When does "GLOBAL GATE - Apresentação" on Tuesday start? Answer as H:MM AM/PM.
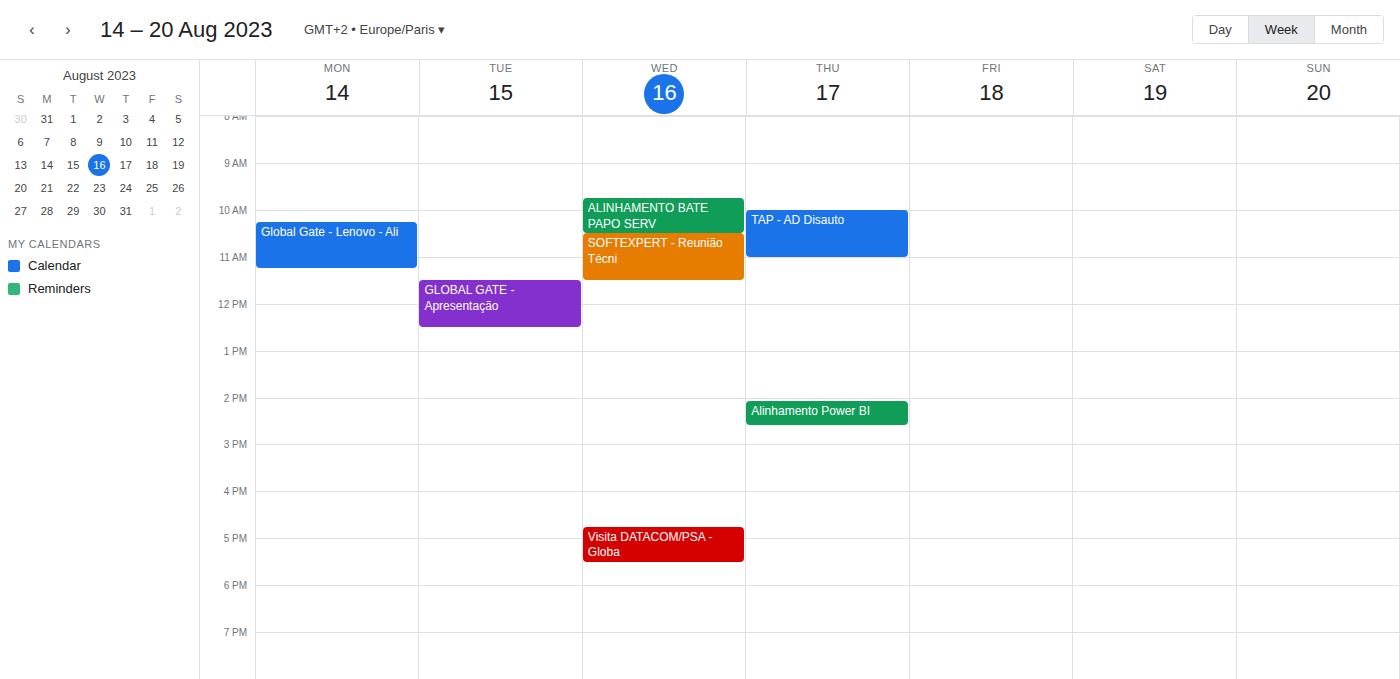
11:30 AM